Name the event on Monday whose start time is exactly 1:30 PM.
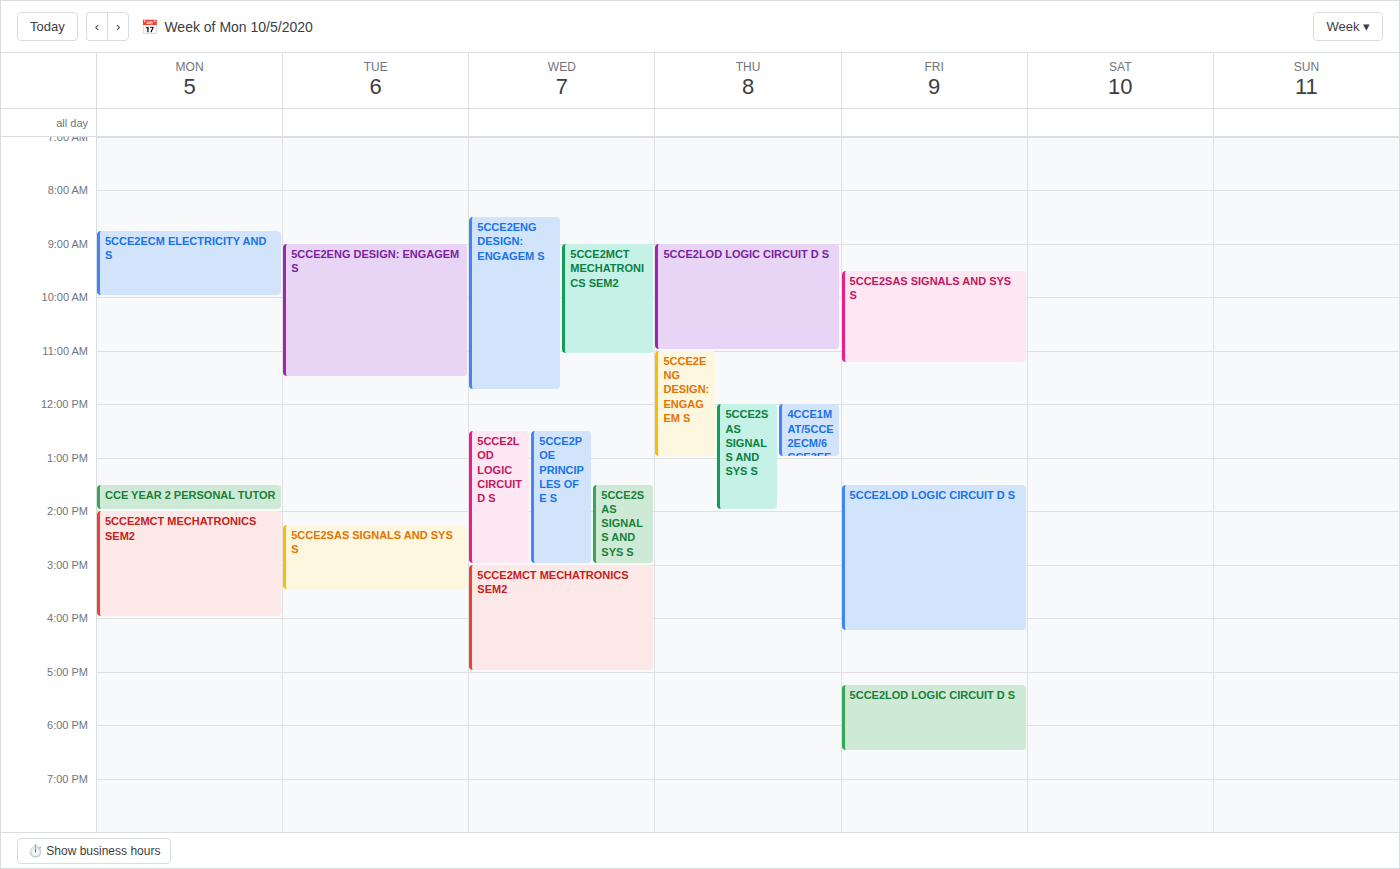
"CCE YEAR 2 PERSONAL TUTOR"